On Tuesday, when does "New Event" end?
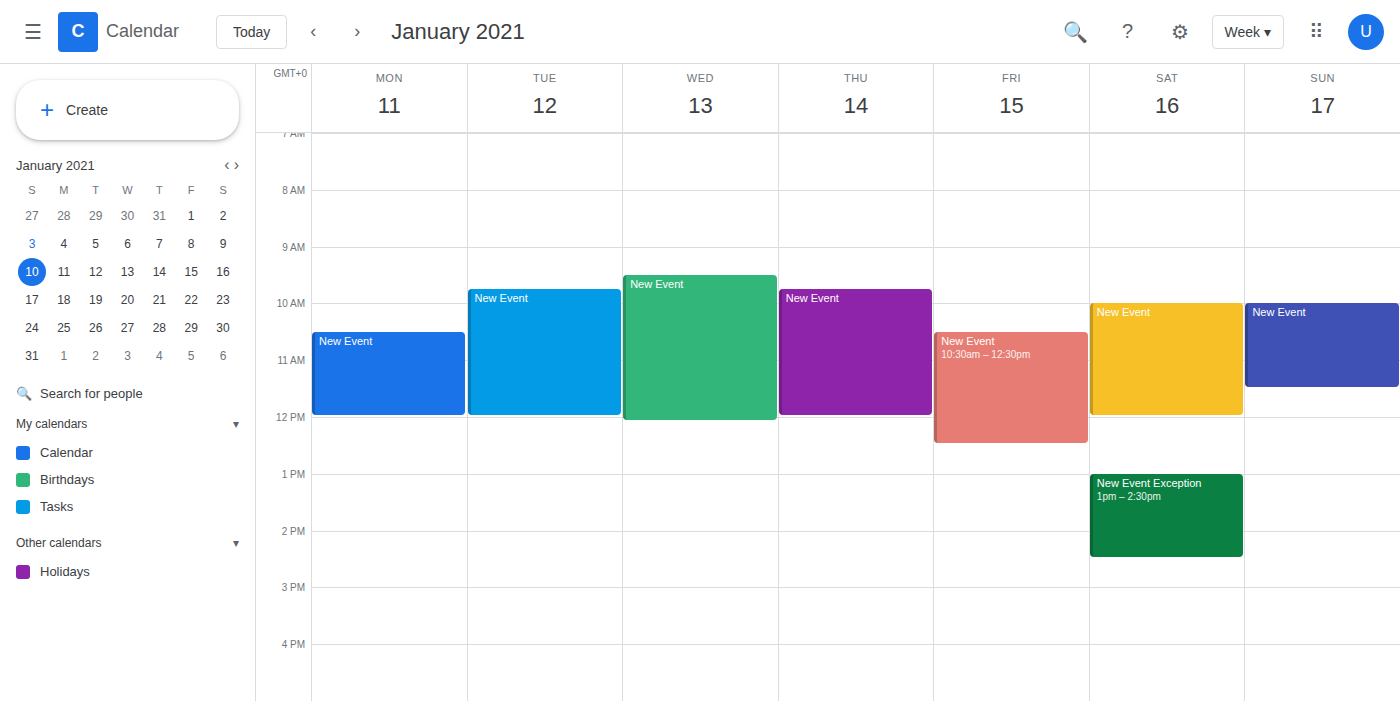
12:00 PM